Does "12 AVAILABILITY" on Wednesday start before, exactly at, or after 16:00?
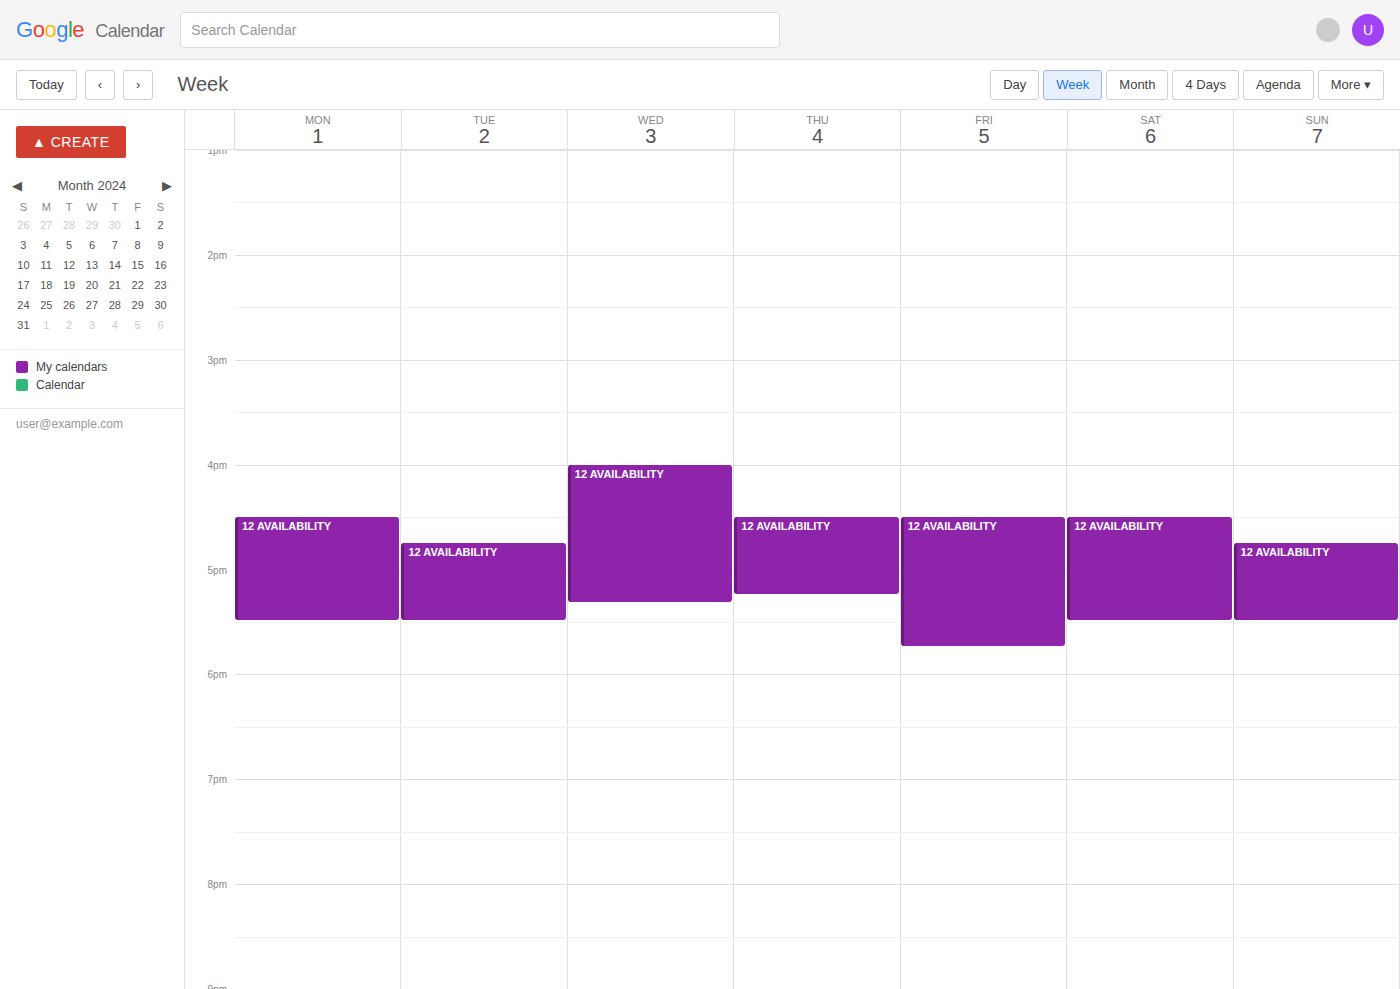
16:00 -- exactly at 16:00, on the 16:00 line.